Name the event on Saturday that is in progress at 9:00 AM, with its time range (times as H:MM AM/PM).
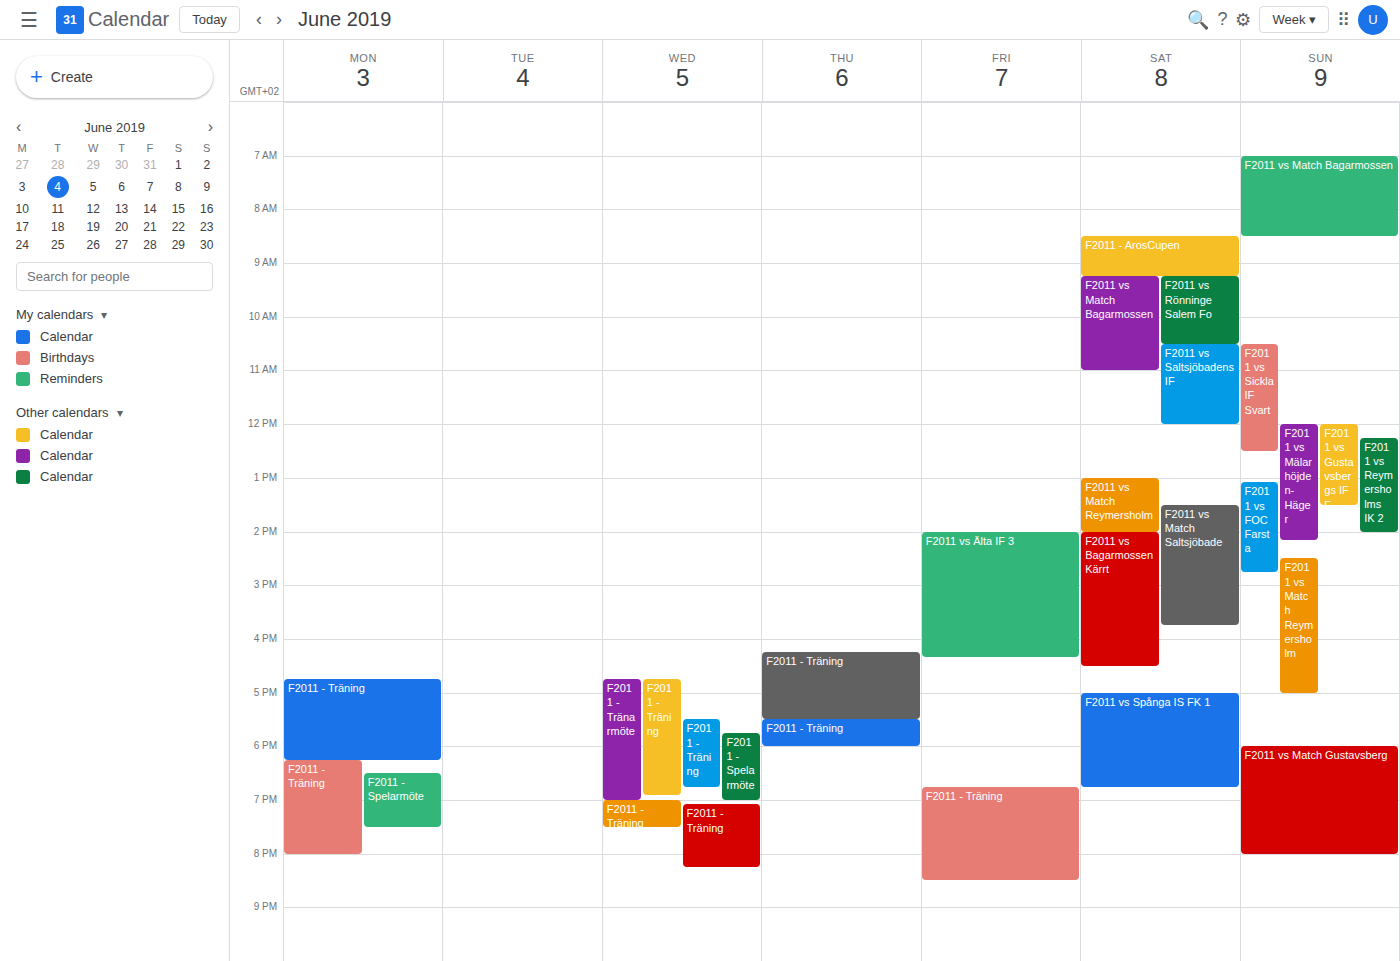
"F2011 - ArosCupen", 8:30 AM to 9:15 AM